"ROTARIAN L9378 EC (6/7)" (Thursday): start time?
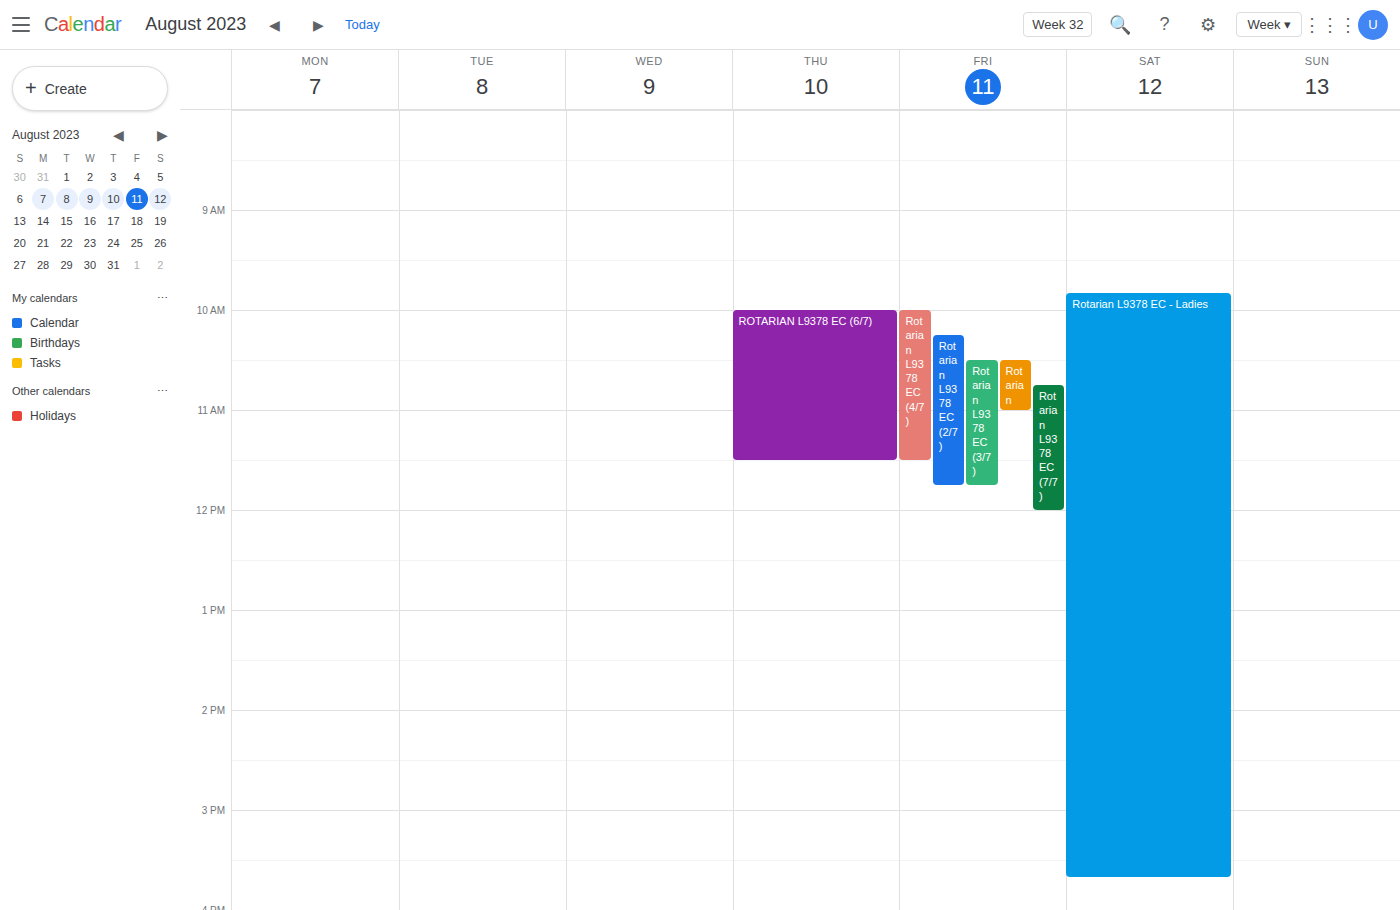
10:00 AM